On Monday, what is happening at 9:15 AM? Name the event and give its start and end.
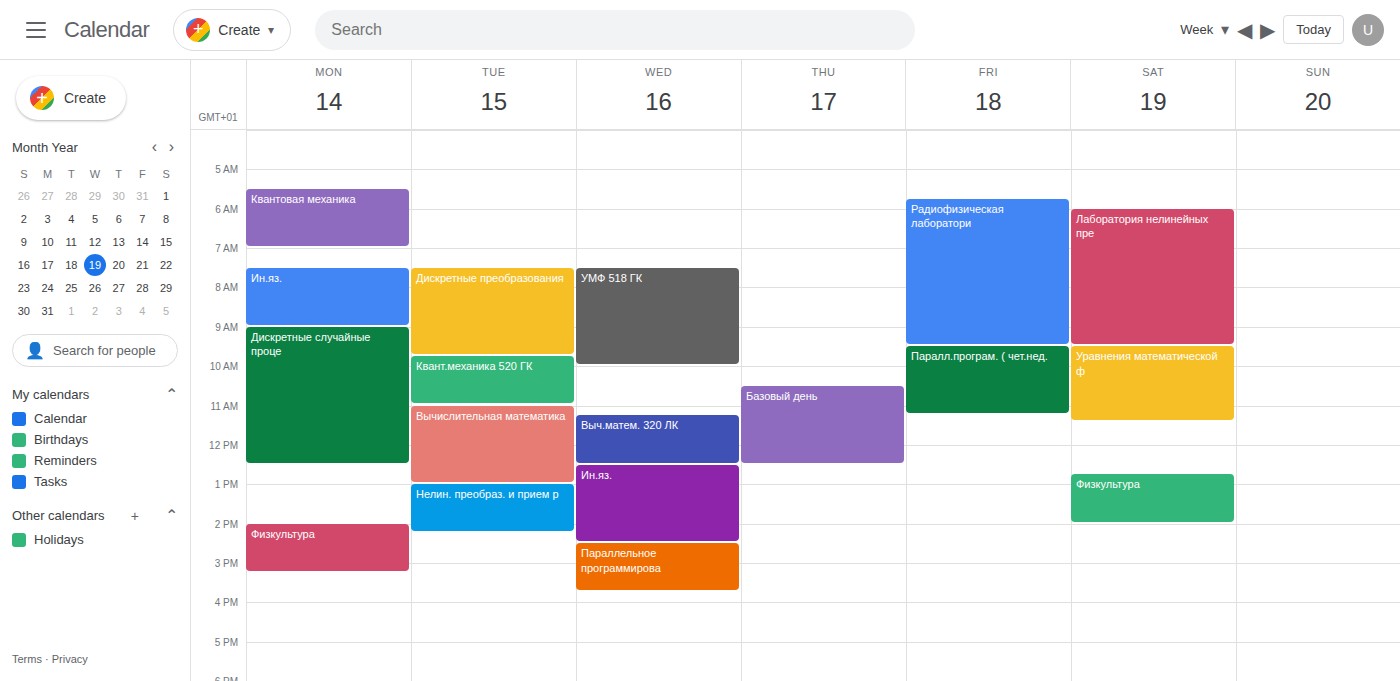
"Дискретные случайные проце", 9:00 AM to 12:30 PM